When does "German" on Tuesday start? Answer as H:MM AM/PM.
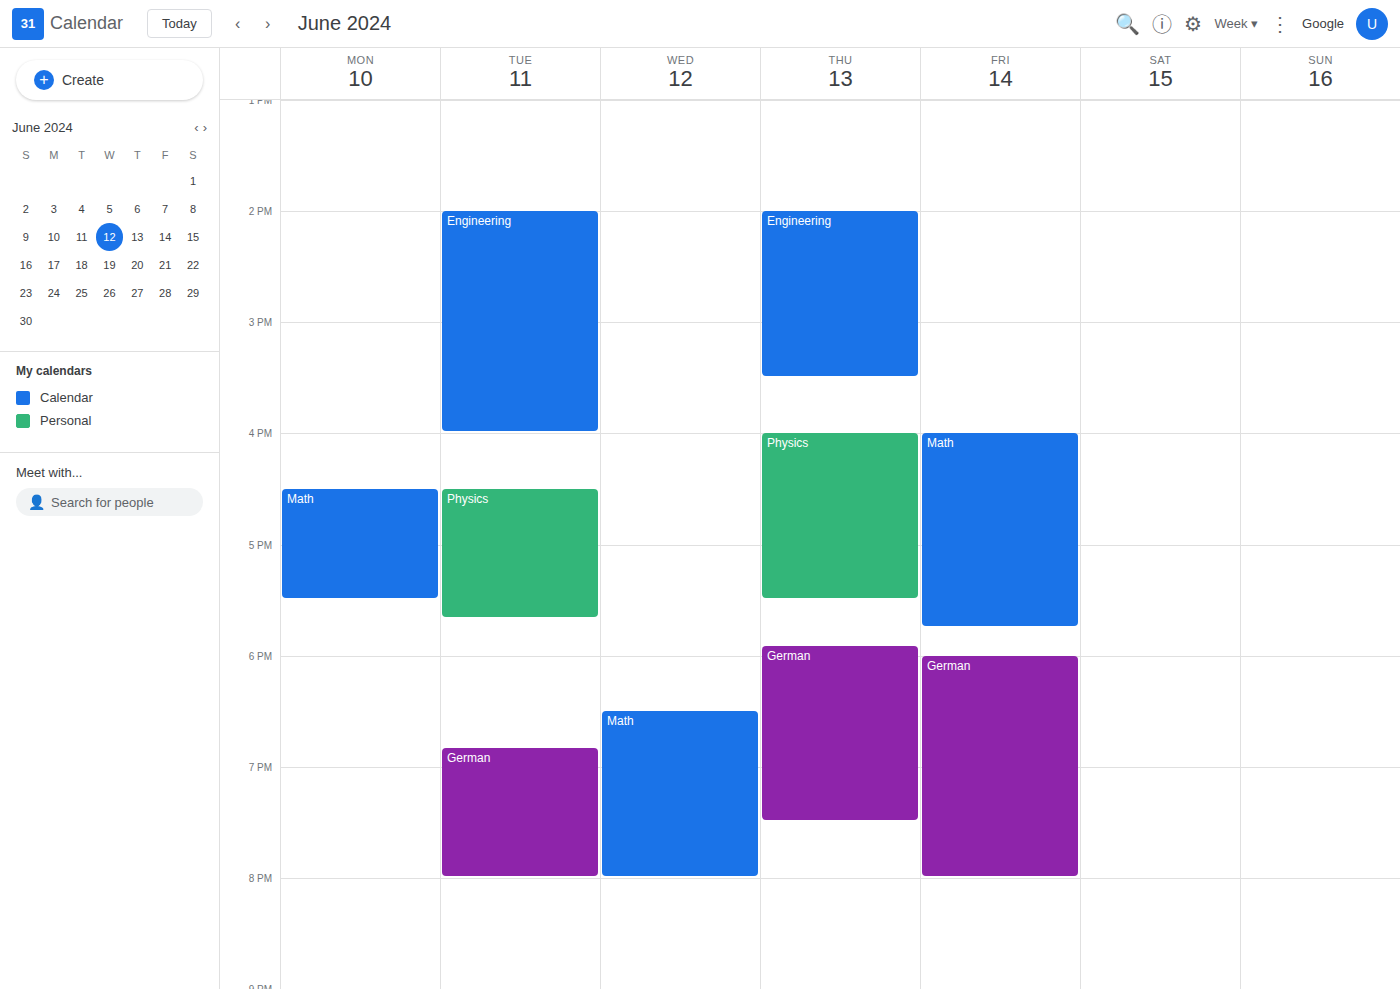
6:50 PM